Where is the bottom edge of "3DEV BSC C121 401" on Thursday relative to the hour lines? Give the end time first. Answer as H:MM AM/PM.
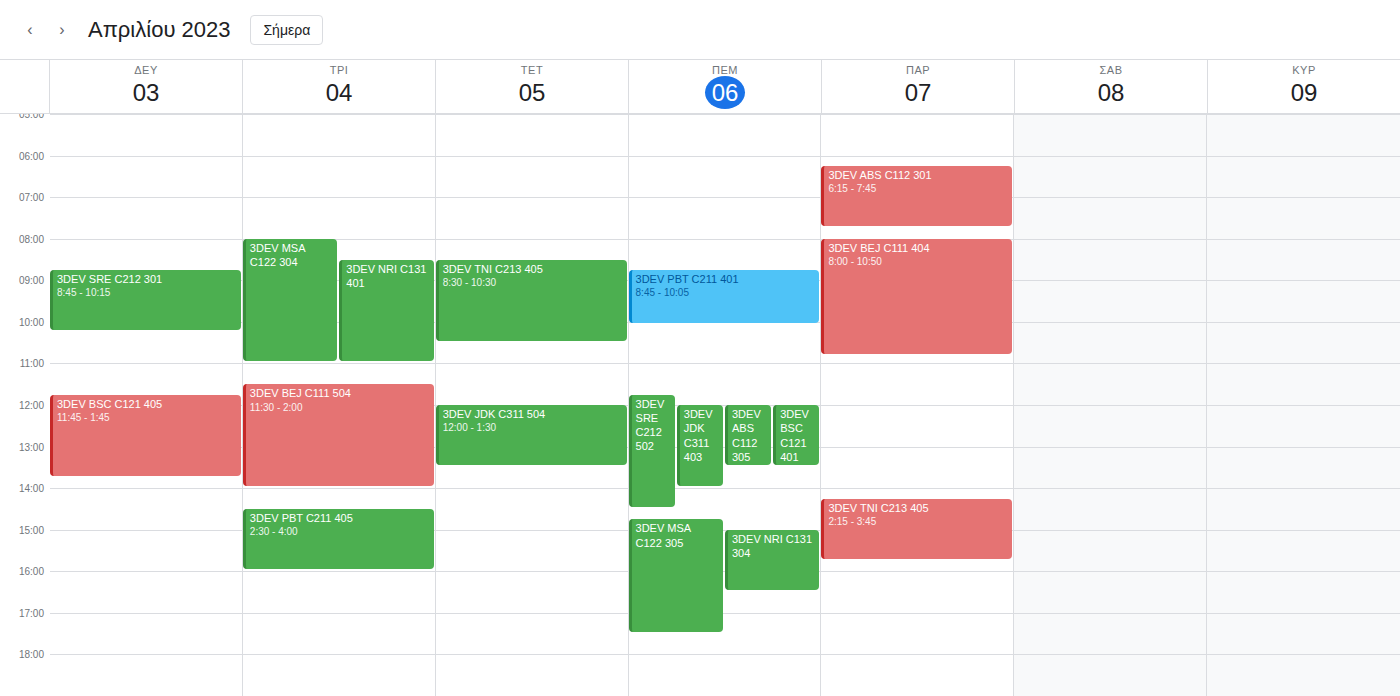
1:30 PM -- halfway between the 1 PM and 2 PM lines.